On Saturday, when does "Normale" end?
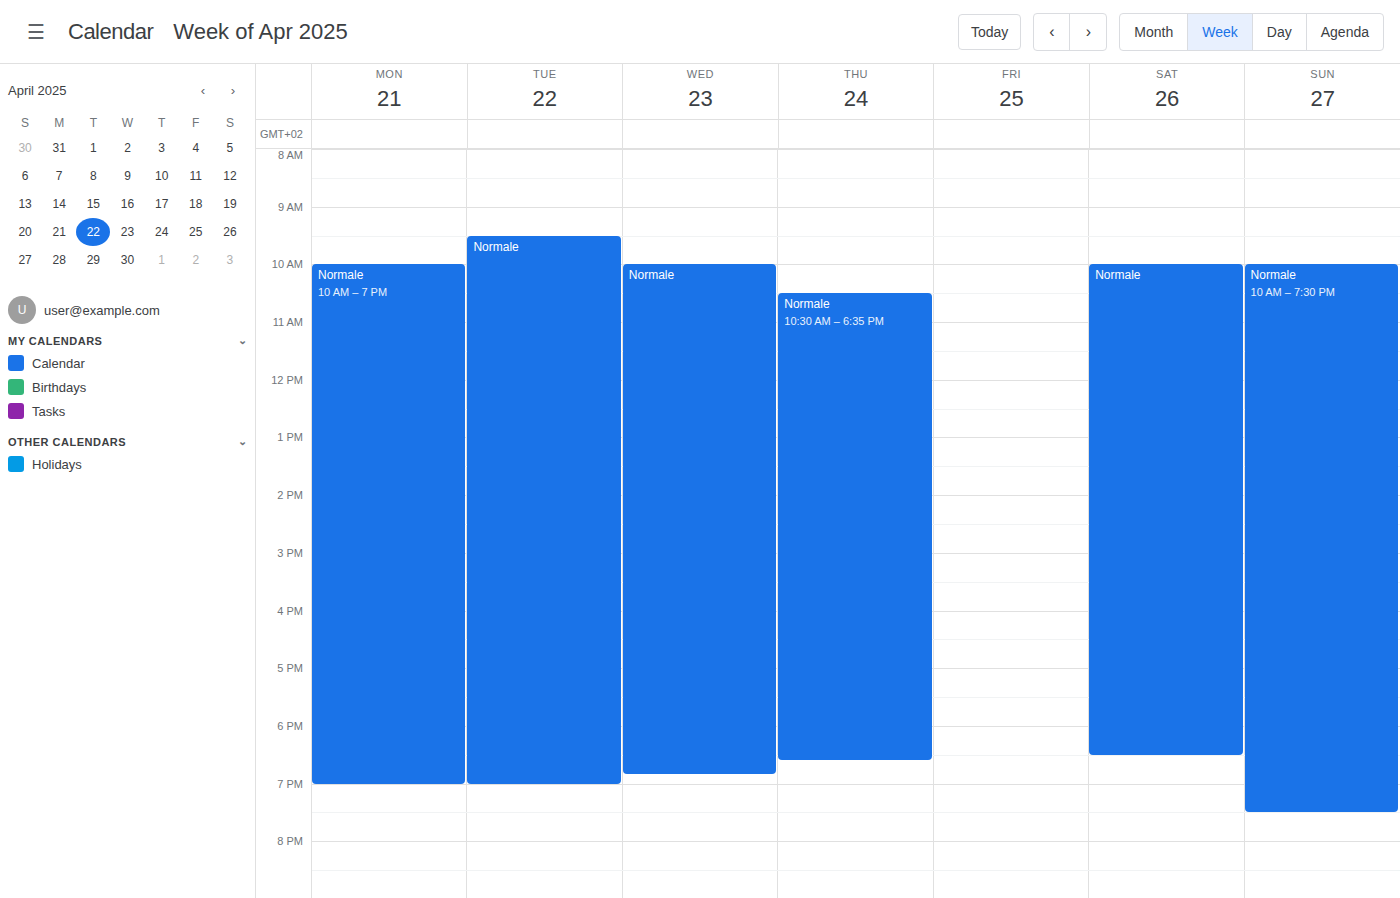
6:30 PM